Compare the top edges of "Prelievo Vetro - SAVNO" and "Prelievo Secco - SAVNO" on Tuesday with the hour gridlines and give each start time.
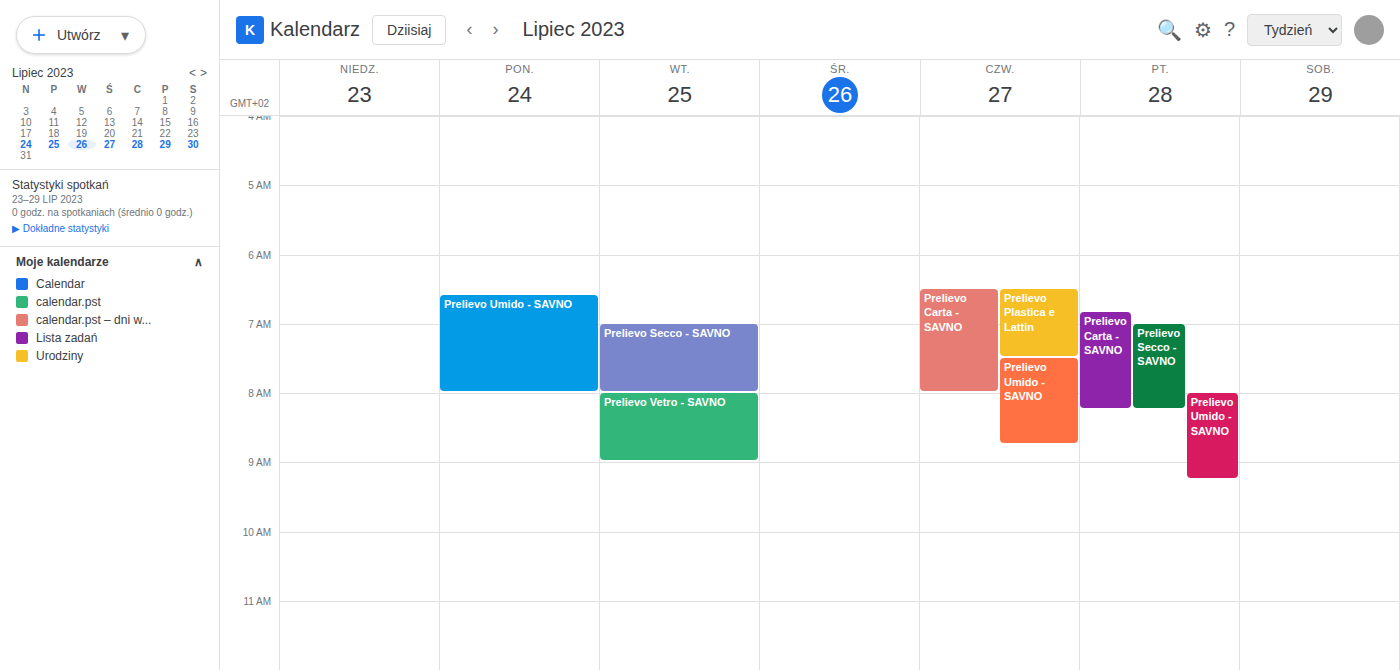
"Prelievo Vetro - SAVNO": 8:00 AM, exactly on the 8 AM line. "Prelievo Secco - SAVNO": 7:00 AM, exactly on the 7 AM line.